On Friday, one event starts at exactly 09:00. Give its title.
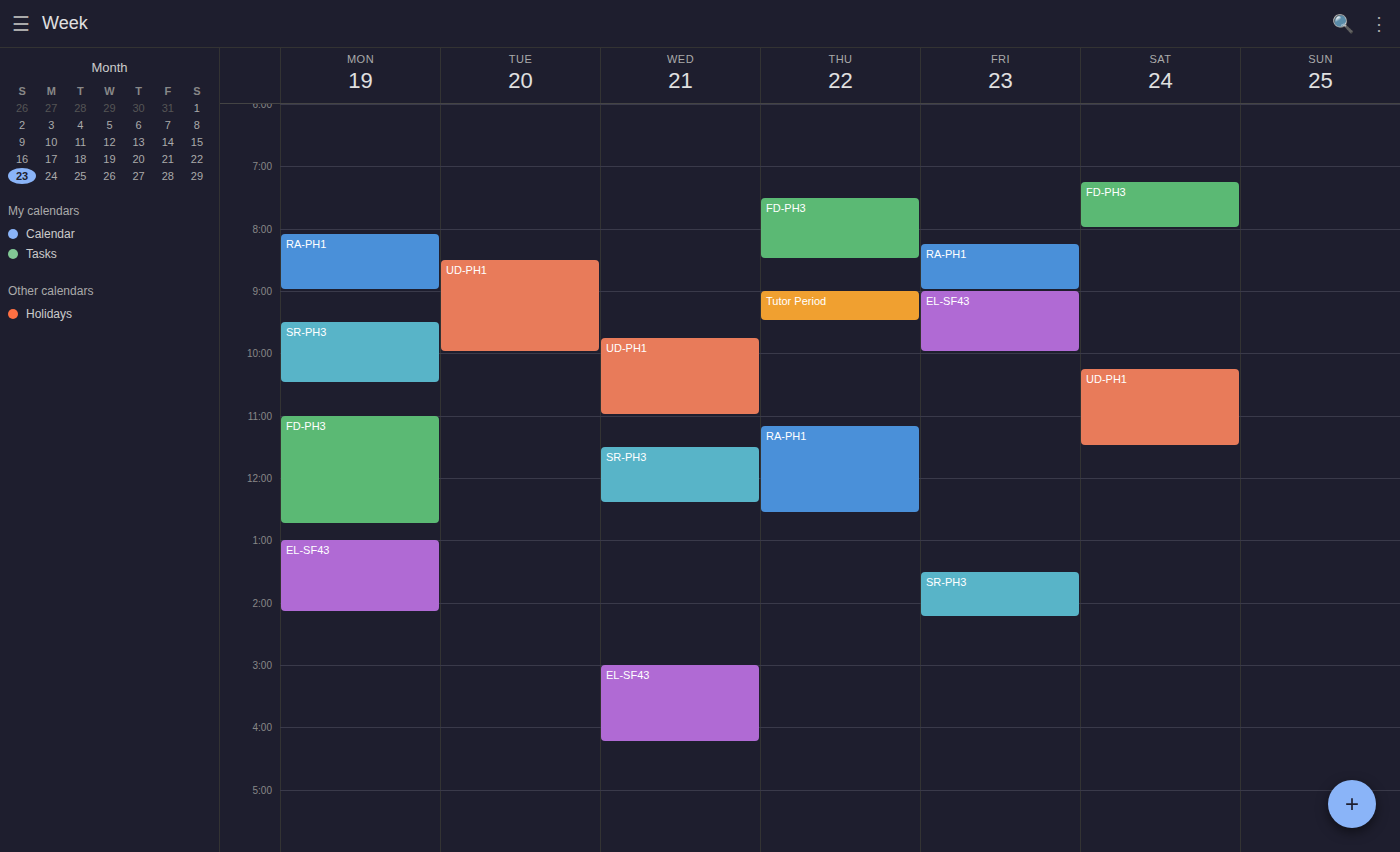
"EL-SF43"